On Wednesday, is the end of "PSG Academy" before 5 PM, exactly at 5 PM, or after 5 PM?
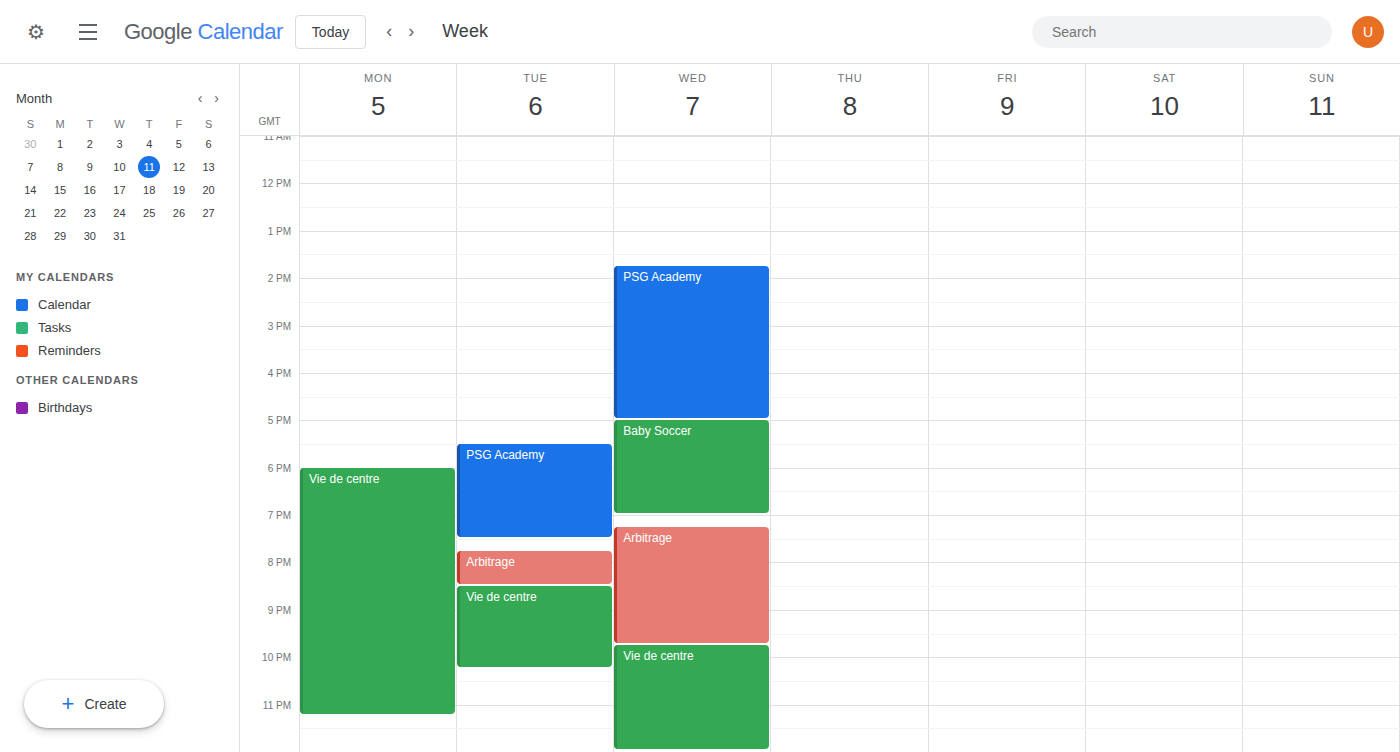
5:00 PM -- exactly at 5 PM, on the 5 PM line.